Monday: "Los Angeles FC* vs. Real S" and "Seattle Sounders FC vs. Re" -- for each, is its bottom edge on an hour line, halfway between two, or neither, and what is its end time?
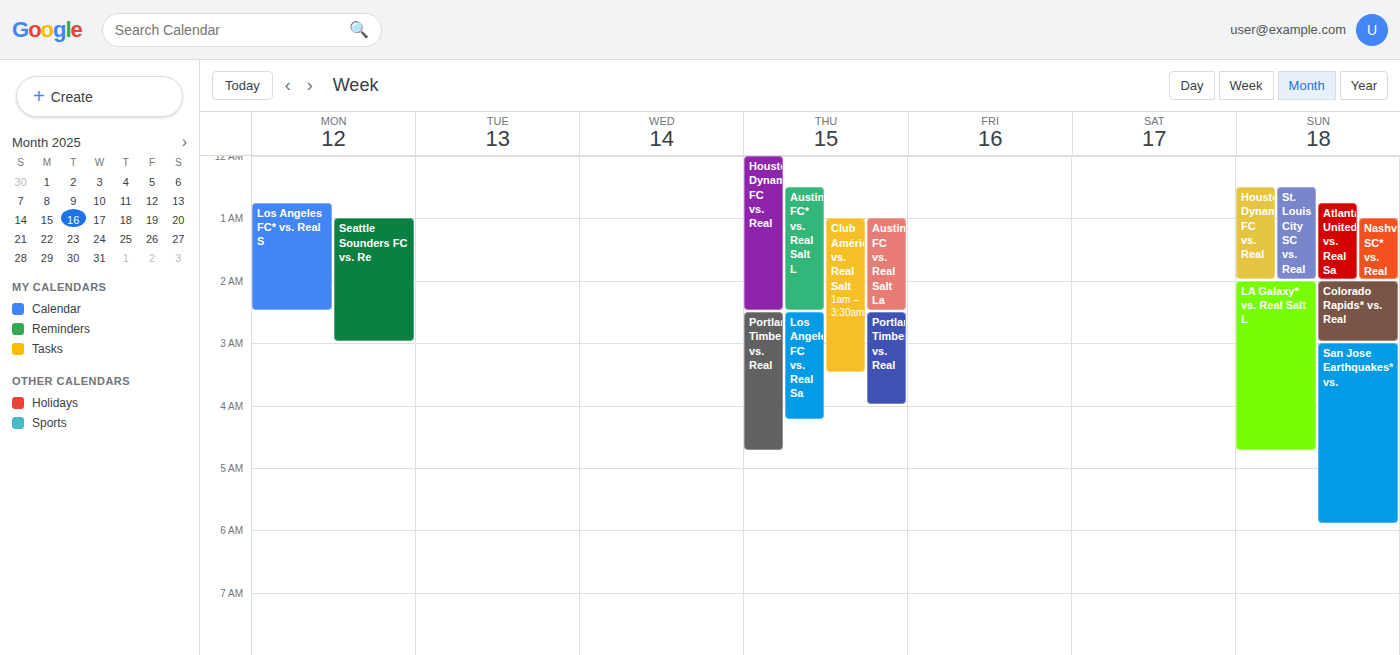
"Los Angeles FC* vs. Real S": 2:30 AM, halfway between the 2 AM and 3 AM lines. "Seattle Sounders FC vs. Re": 3:00 AM, exactly on the 3 AM line.